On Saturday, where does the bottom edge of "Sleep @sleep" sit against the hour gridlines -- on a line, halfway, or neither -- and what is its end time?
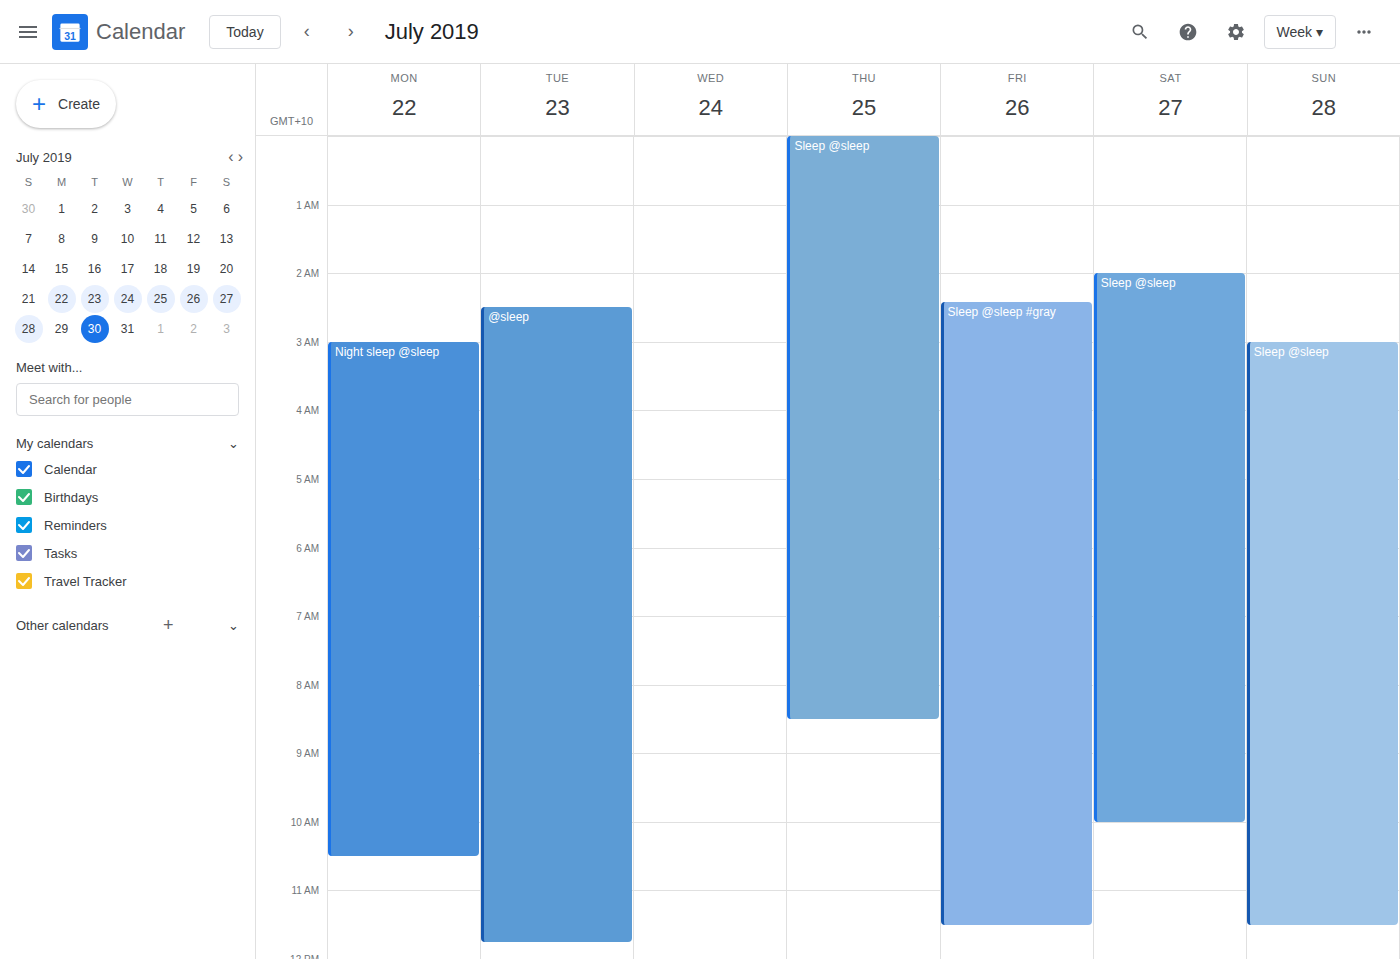
10:00 AM -- exactly on the 10 AM line.